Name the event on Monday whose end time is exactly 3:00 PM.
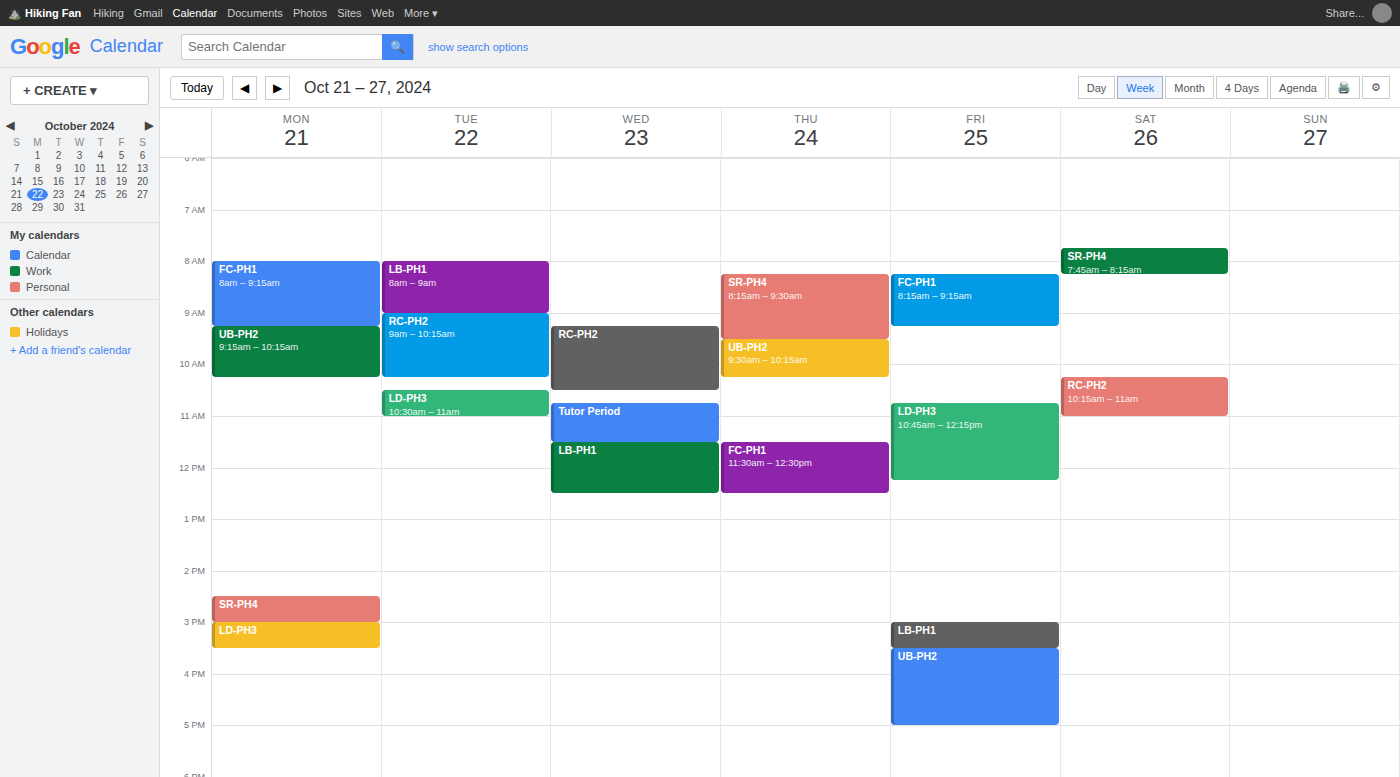
"SR-PH4"